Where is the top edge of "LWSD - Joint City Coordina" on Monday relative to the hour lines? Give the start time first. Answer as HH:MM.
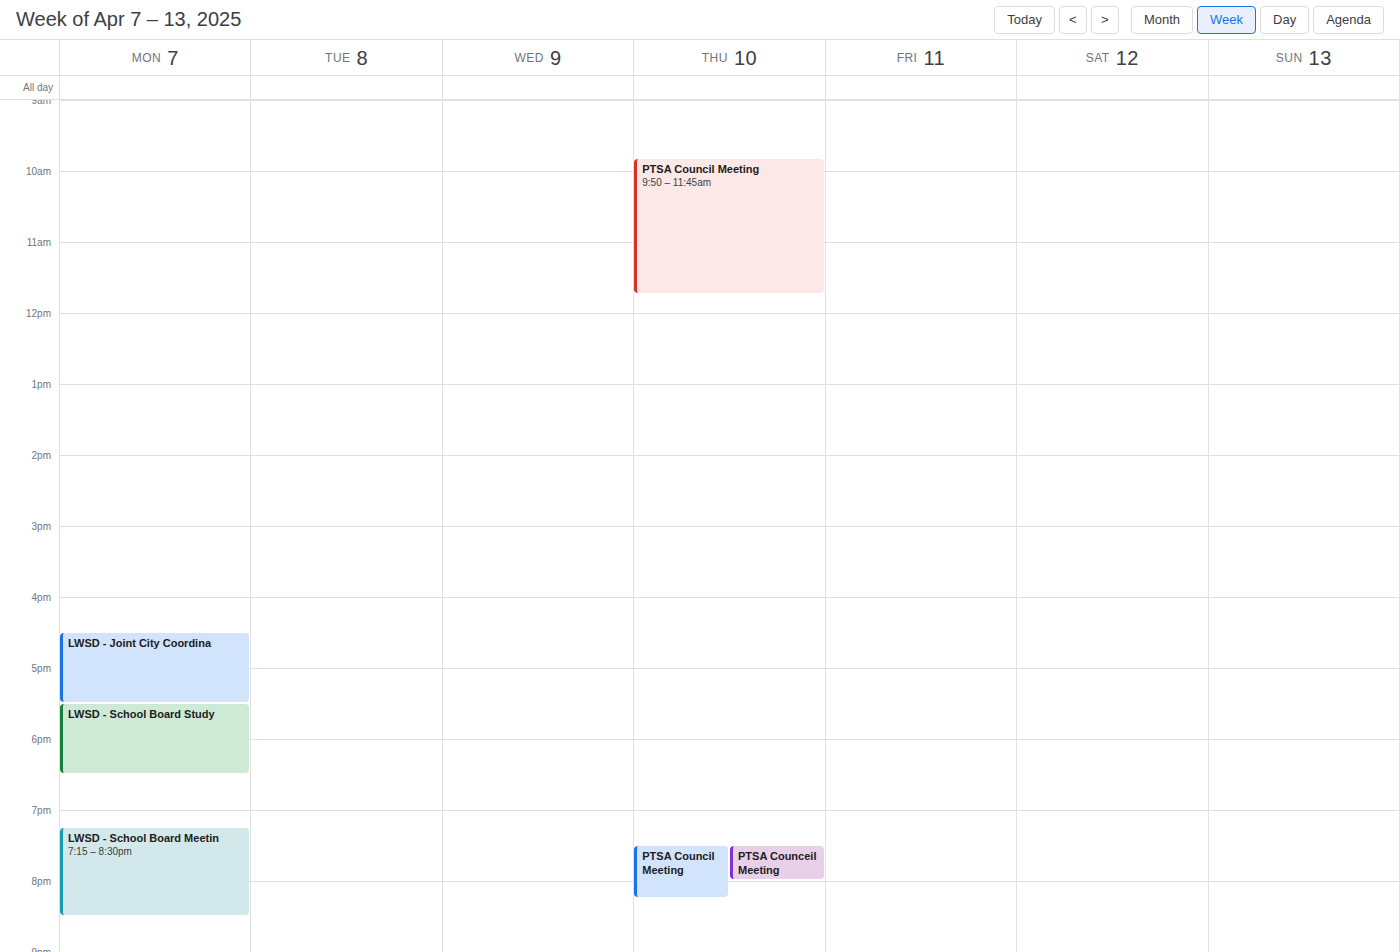
16:30 -- halfway between the 16:00 and 17:00 lines.